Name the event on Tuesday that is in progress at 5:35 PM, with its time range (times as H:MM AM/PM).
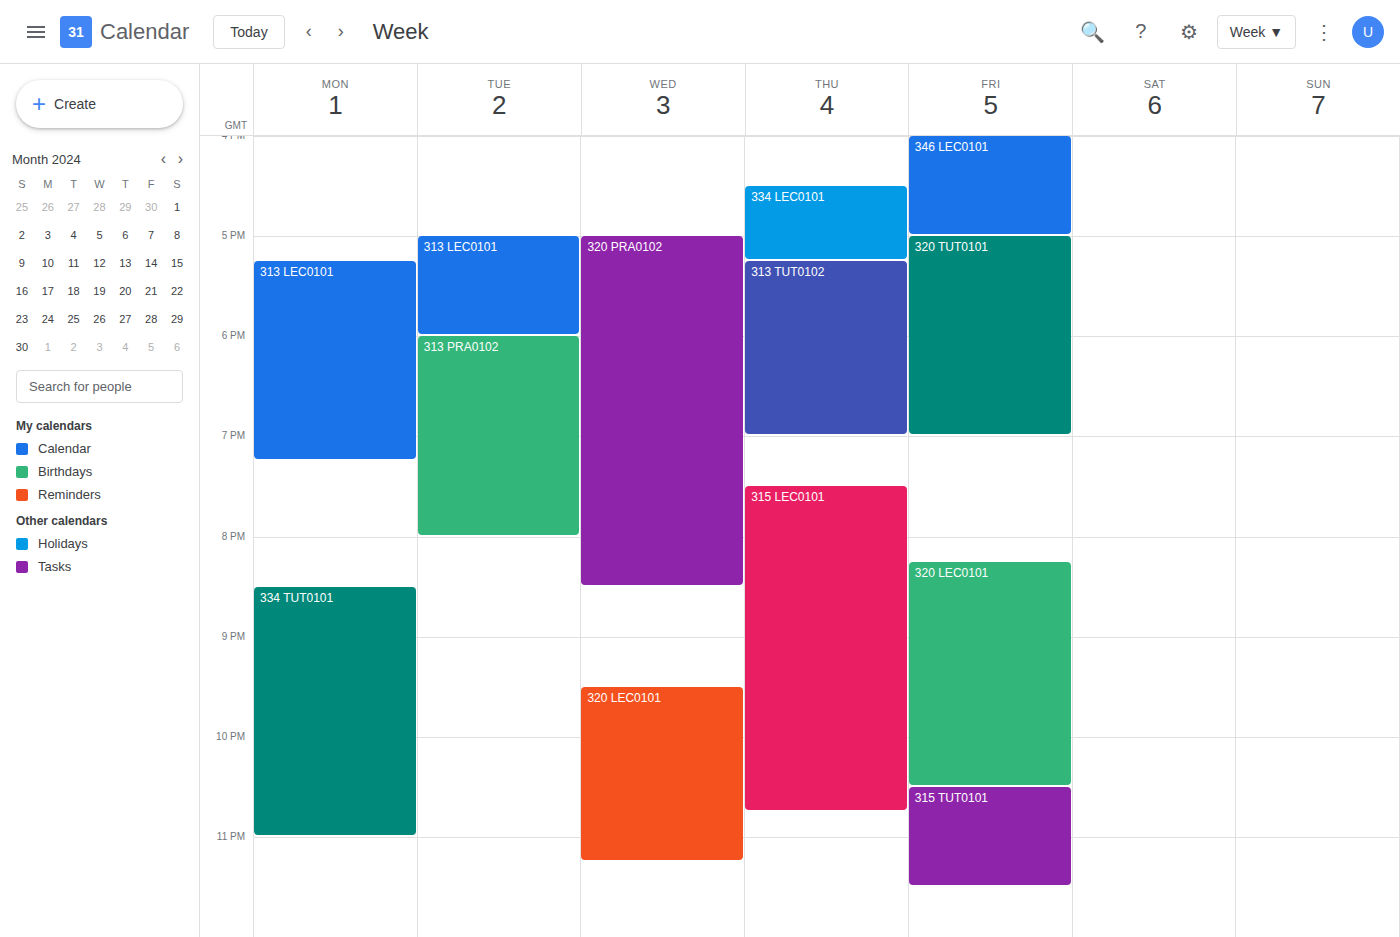
"313 LEC0101", 5:00 PM to 6:00 PM